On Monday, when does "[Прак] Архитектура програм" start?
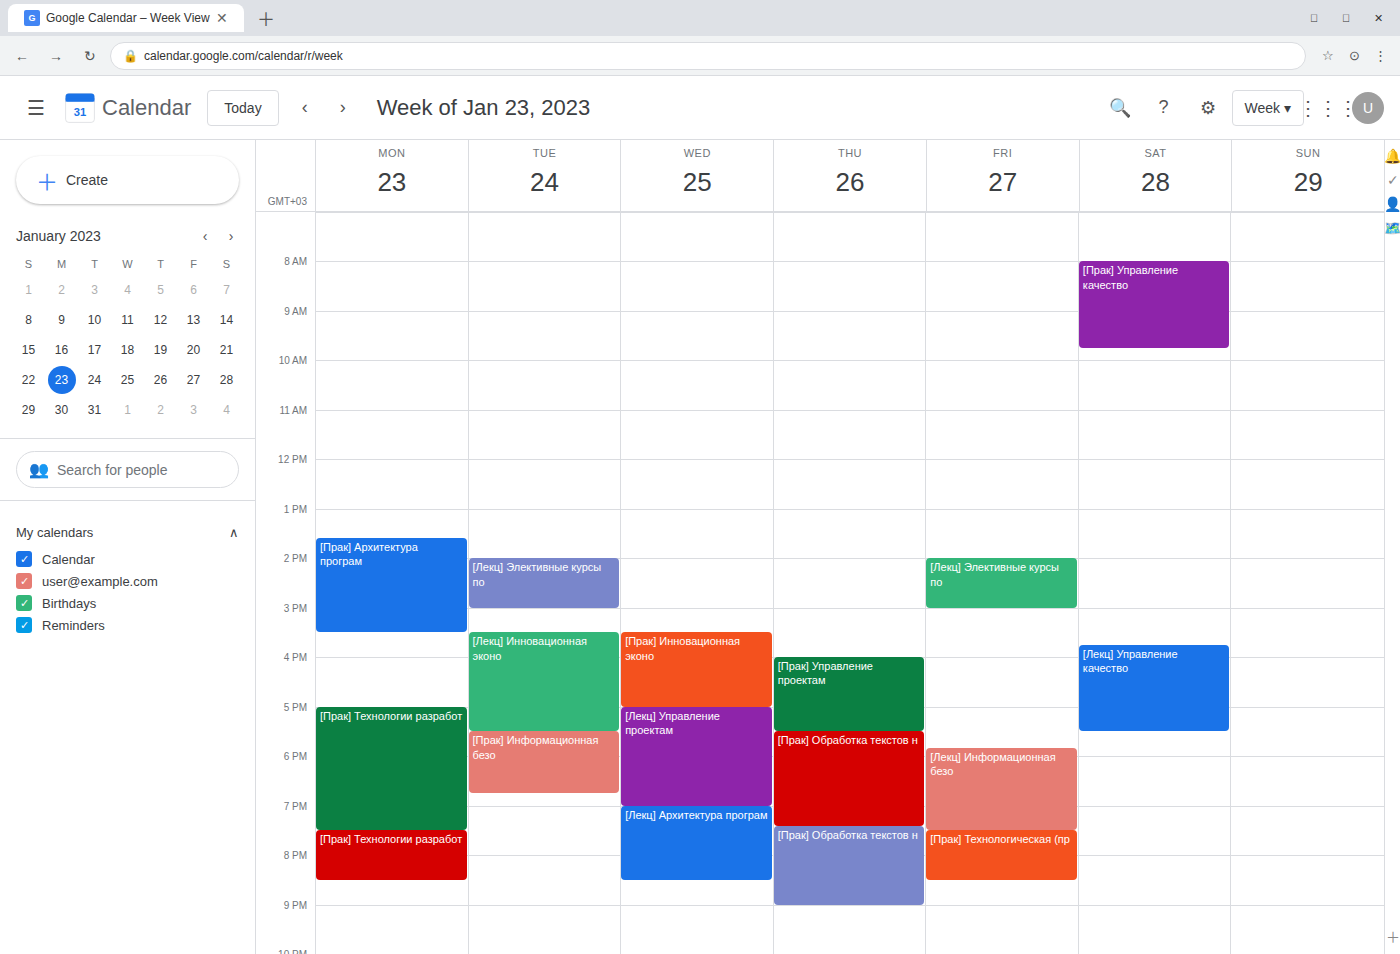
13:35